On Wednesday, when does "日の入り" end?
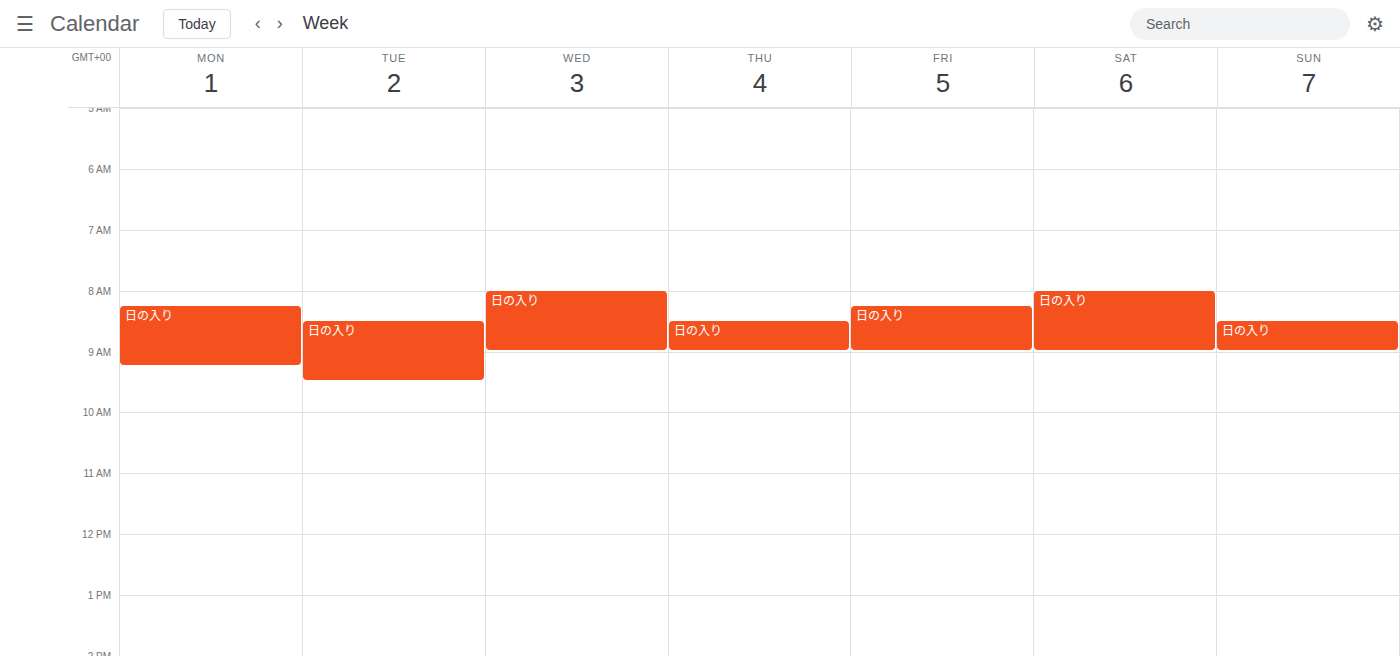
9:00 AM